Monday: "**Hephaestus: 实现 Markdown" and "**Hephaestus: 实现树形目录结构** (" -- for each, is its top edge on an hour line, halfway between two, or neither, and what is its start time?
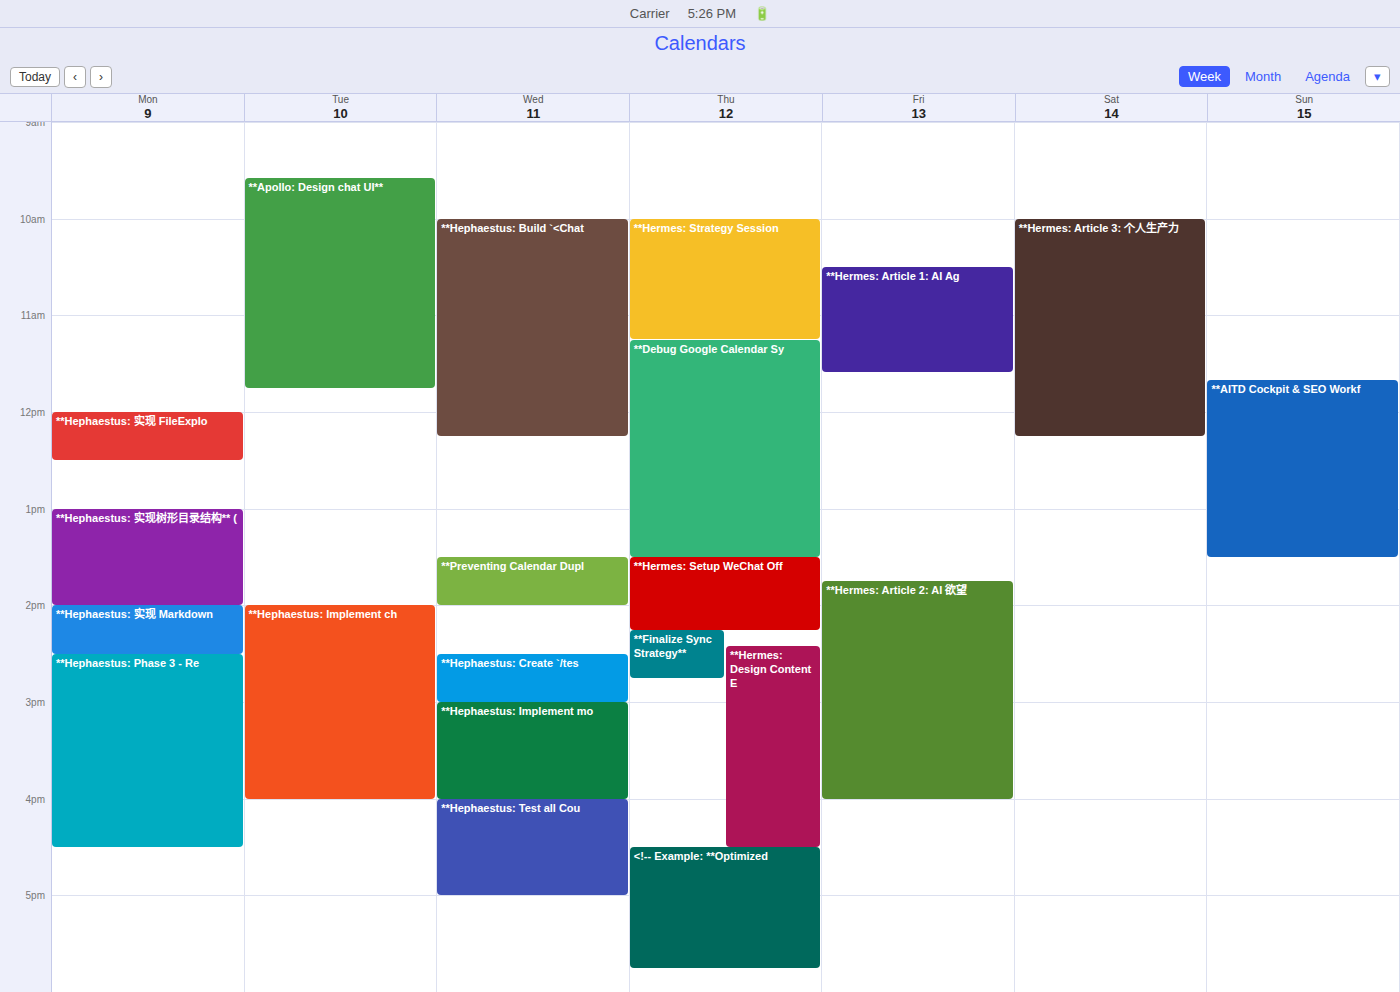
"**Hephaestus: 实现 Markdown": 2:00 PM, exactly on the 2 PM line. "**Hephaestus: 实现树形目录结构** (": 1:00 PM, exactly on the 1 PM line.